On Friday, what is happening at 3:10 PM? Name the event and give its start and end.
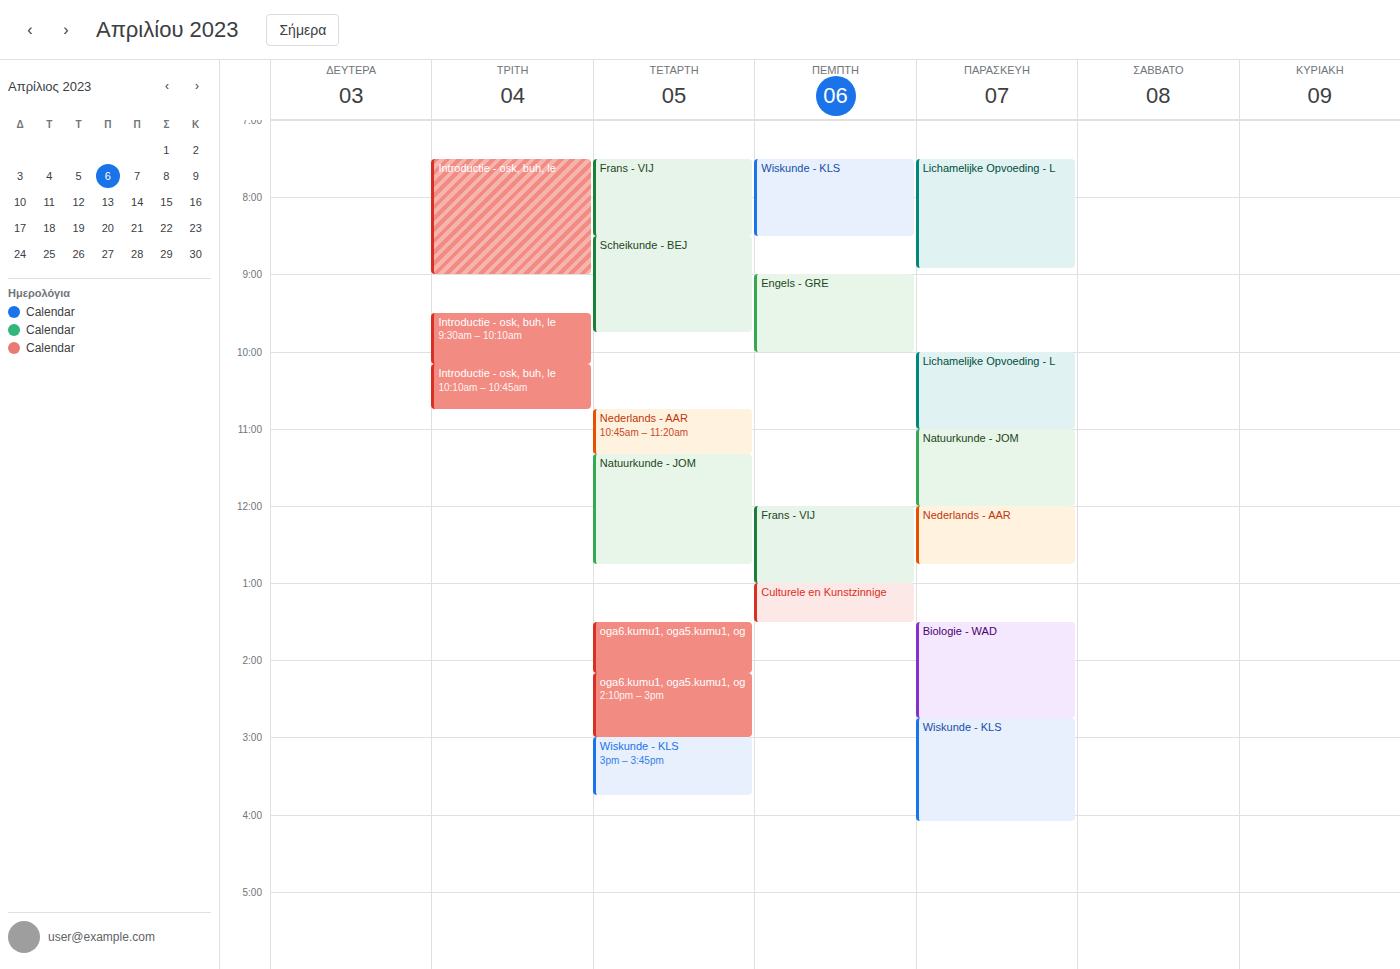
"Wiskunde - KLS", 2:45 PM to 4:05 PM